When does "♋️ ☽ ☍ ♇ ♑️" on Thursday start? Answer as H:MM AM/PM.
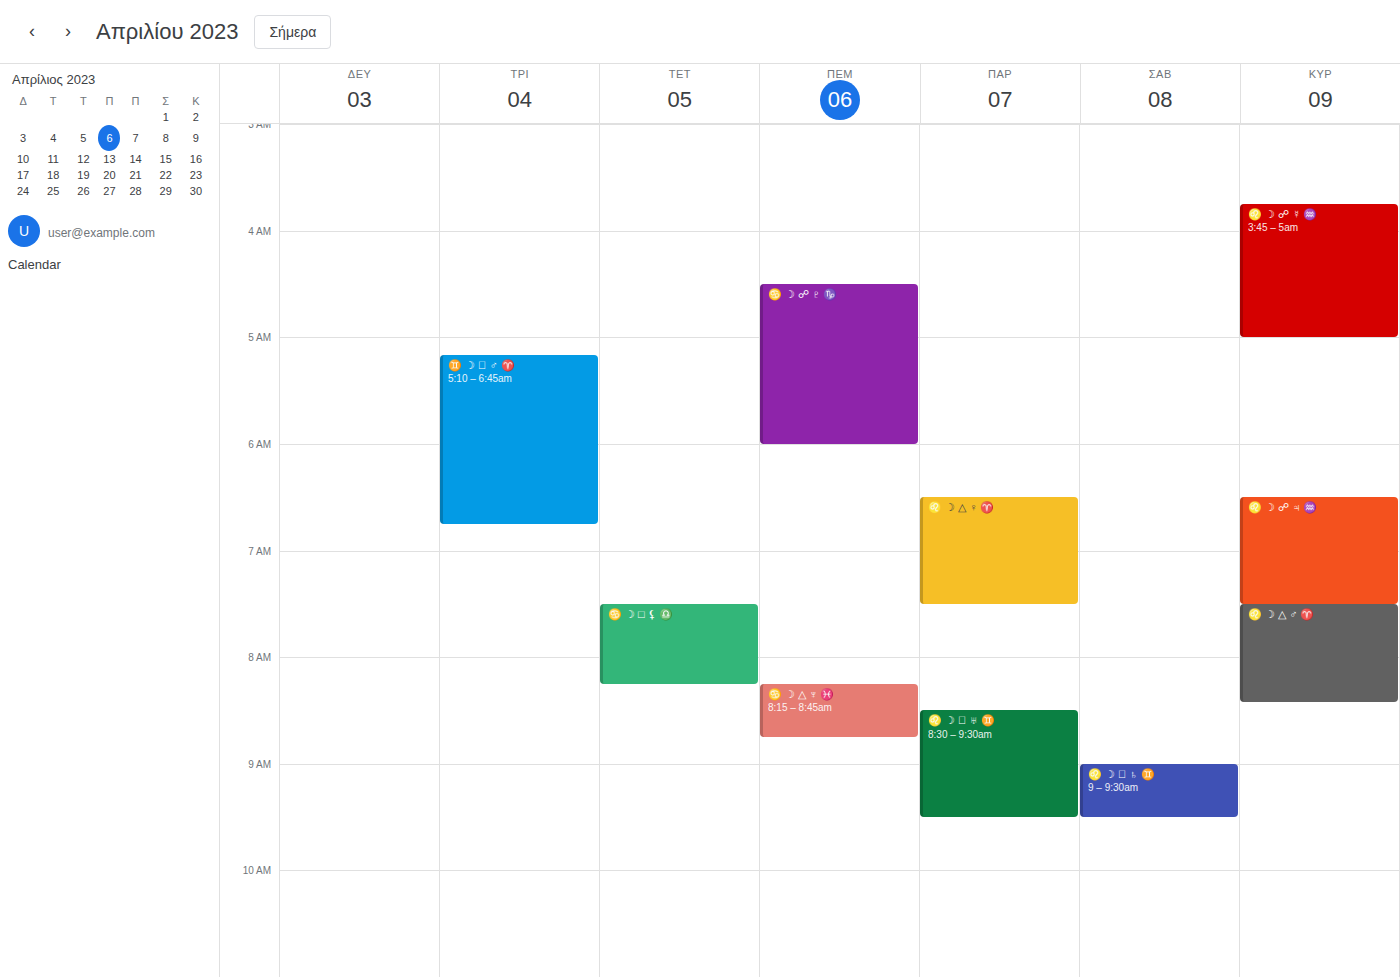
4:30 AM